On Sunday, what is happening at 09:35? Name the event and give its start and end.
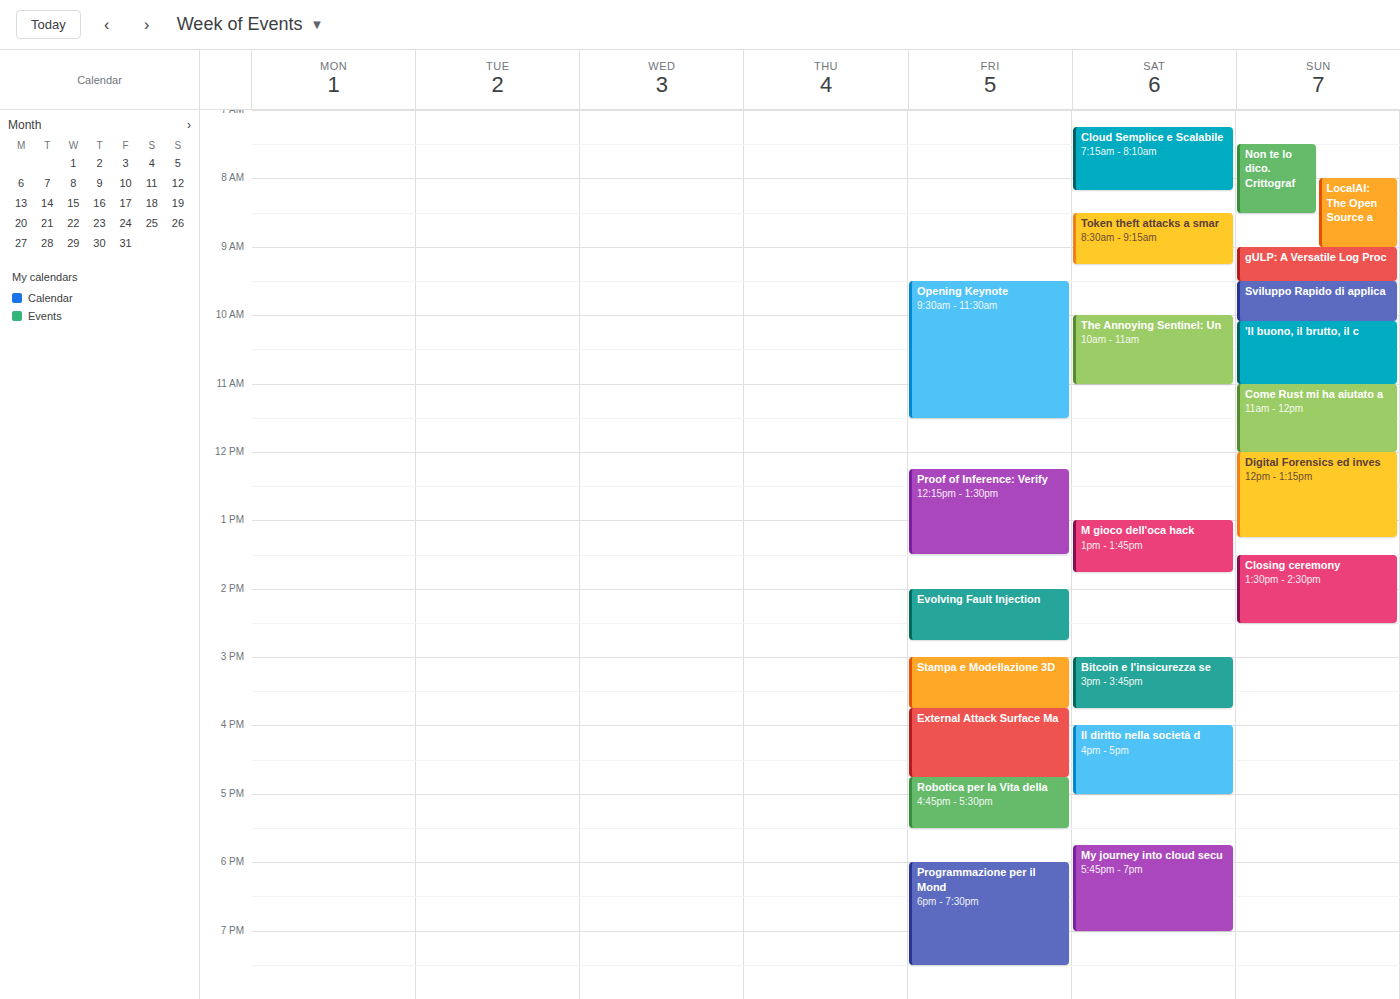
"Sviluppo Rapido di applica", 09:30 to 10:05